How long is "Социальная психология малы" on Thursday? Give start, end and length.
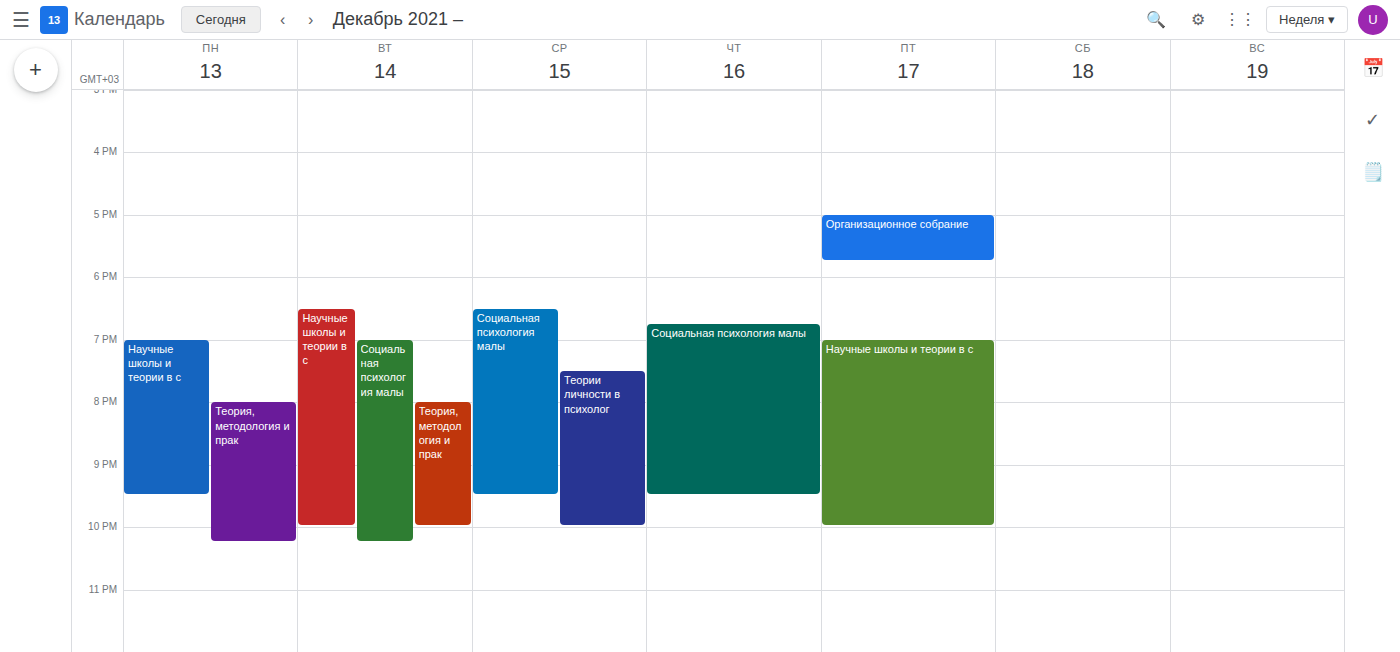
6:45 PM to 9:30 PM, 2 hours 45 minutes